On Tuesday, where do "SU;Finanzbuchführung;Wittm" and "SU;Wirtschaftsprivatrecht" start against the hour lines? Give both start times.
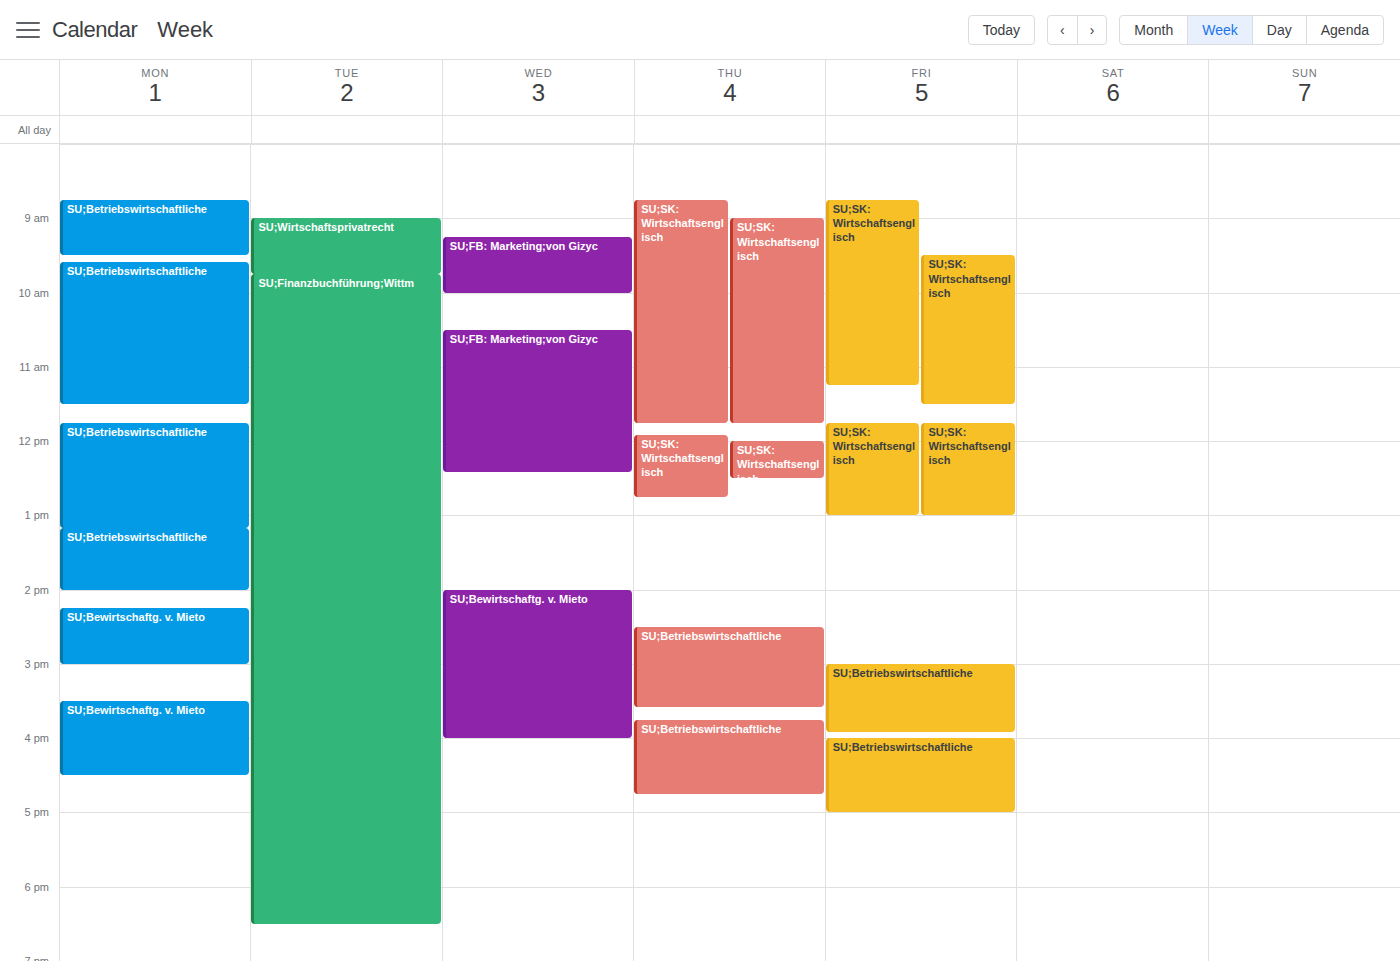
"SU;Finanzbuchführung;Wittm": 9:45 AM, neither: three quarters of the way from the 9 AM line to the 10 AM line. "SU;Wirtschaftsprivatrecht": 9:00 AM, exactly on the 9 AM line.